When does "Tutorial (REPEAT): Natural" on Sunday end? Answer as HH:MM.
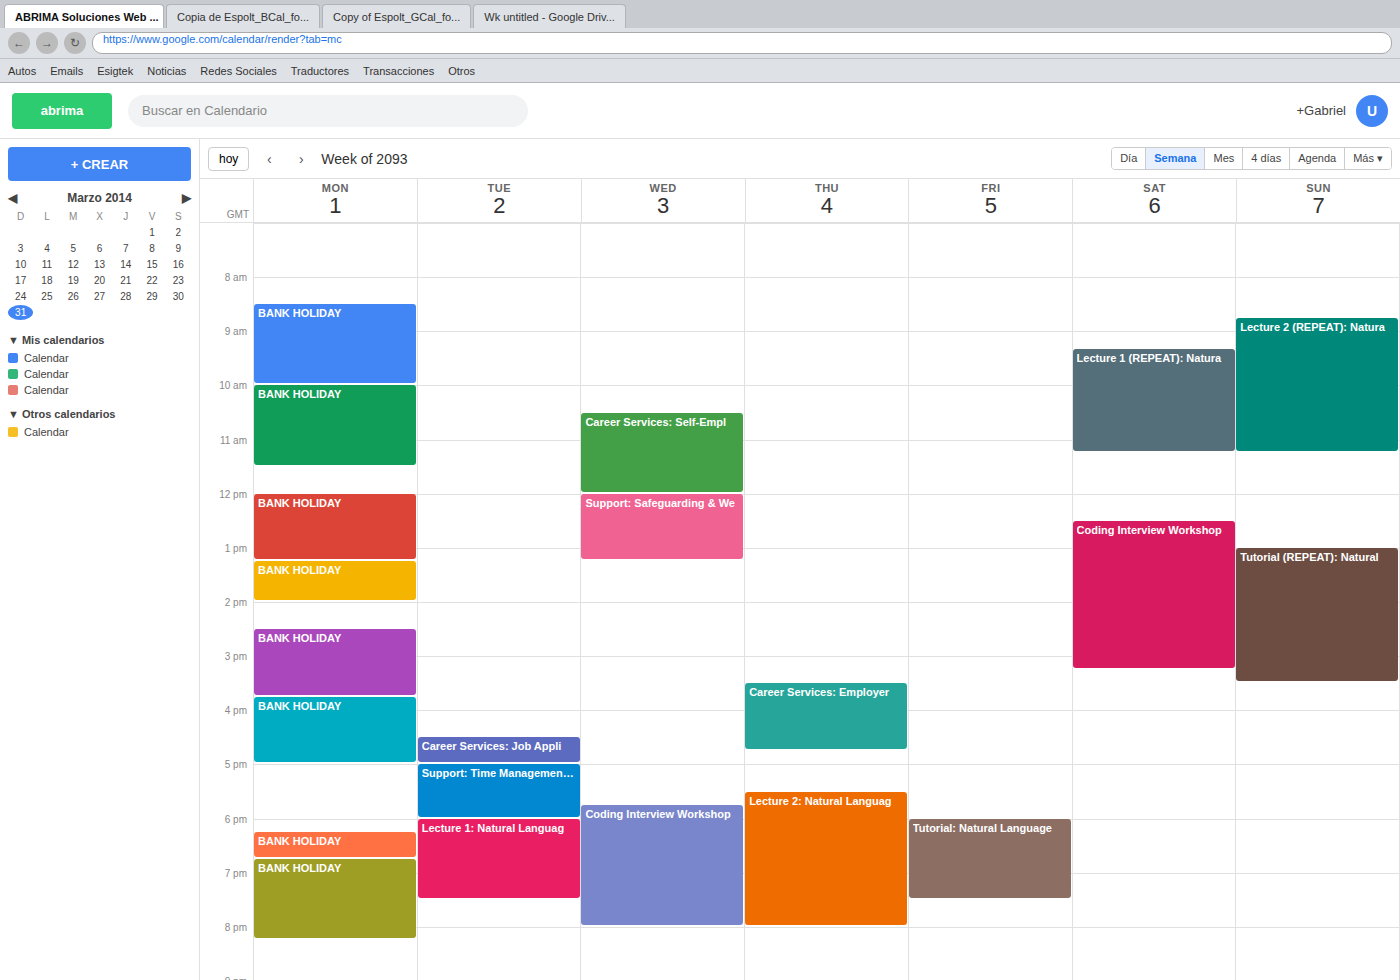
15:30